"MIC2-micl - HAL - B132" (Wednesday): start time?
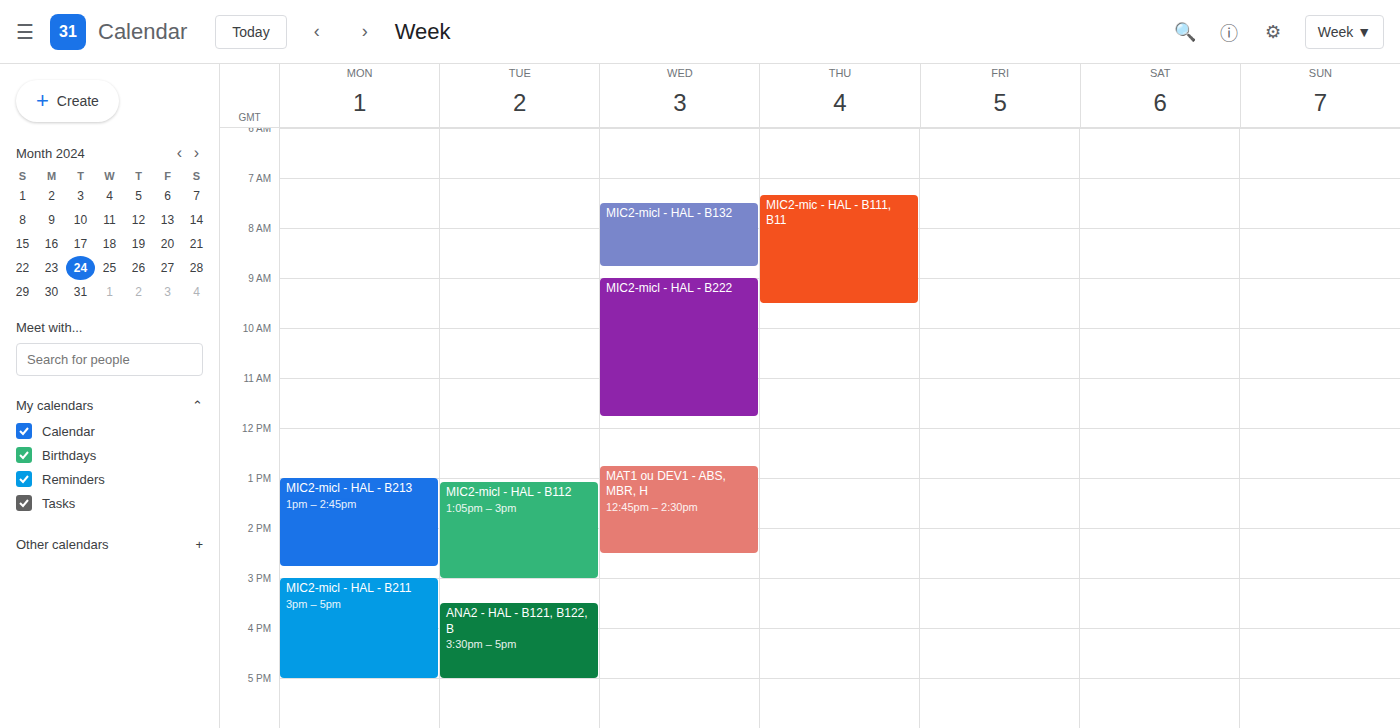
7:30 AM